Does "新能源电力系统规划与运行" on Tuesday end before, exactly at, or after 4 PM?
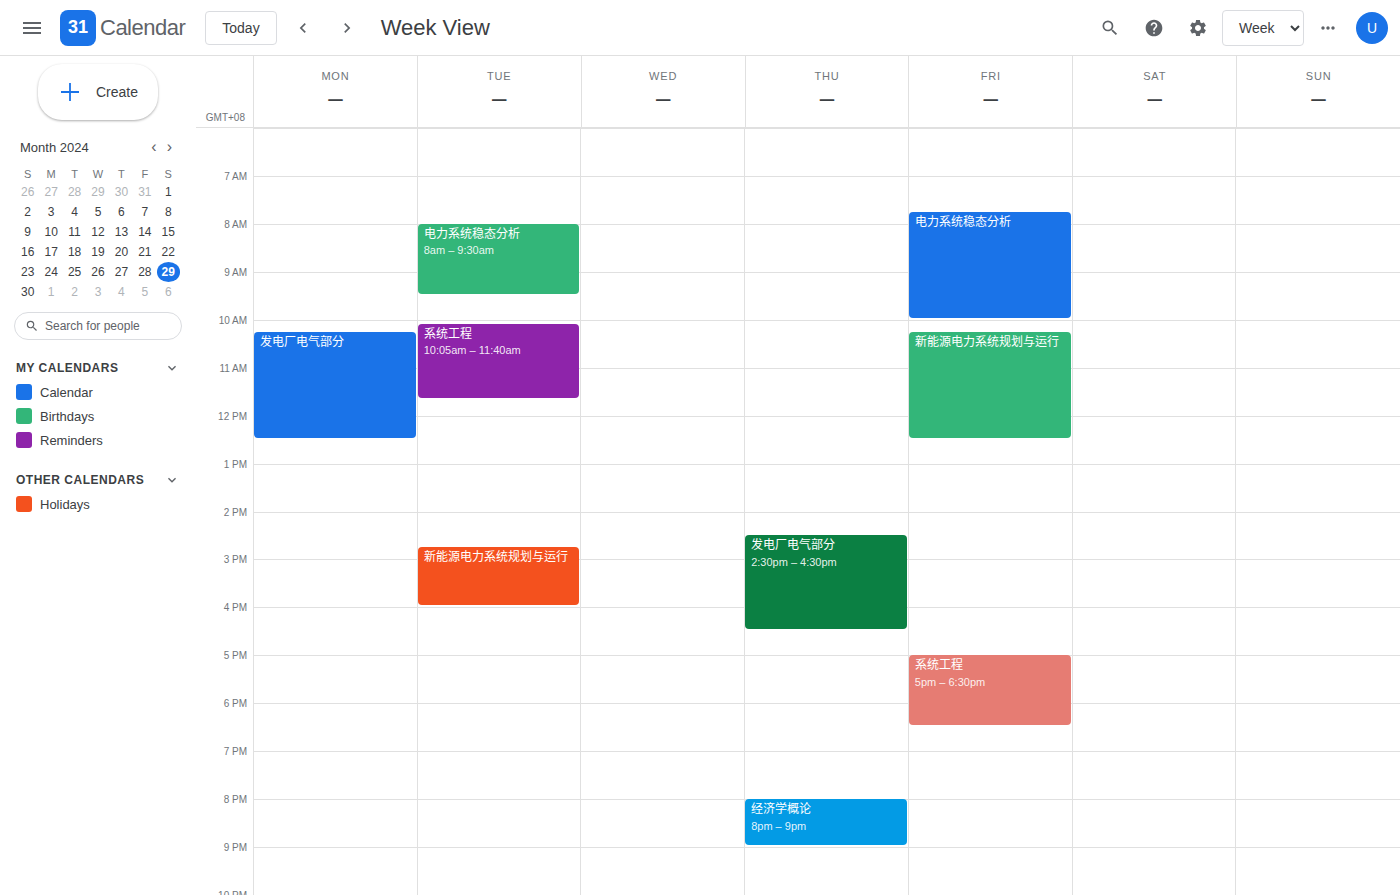
4:00 PM -- exactly at 4 PM, on the 4 PM line.